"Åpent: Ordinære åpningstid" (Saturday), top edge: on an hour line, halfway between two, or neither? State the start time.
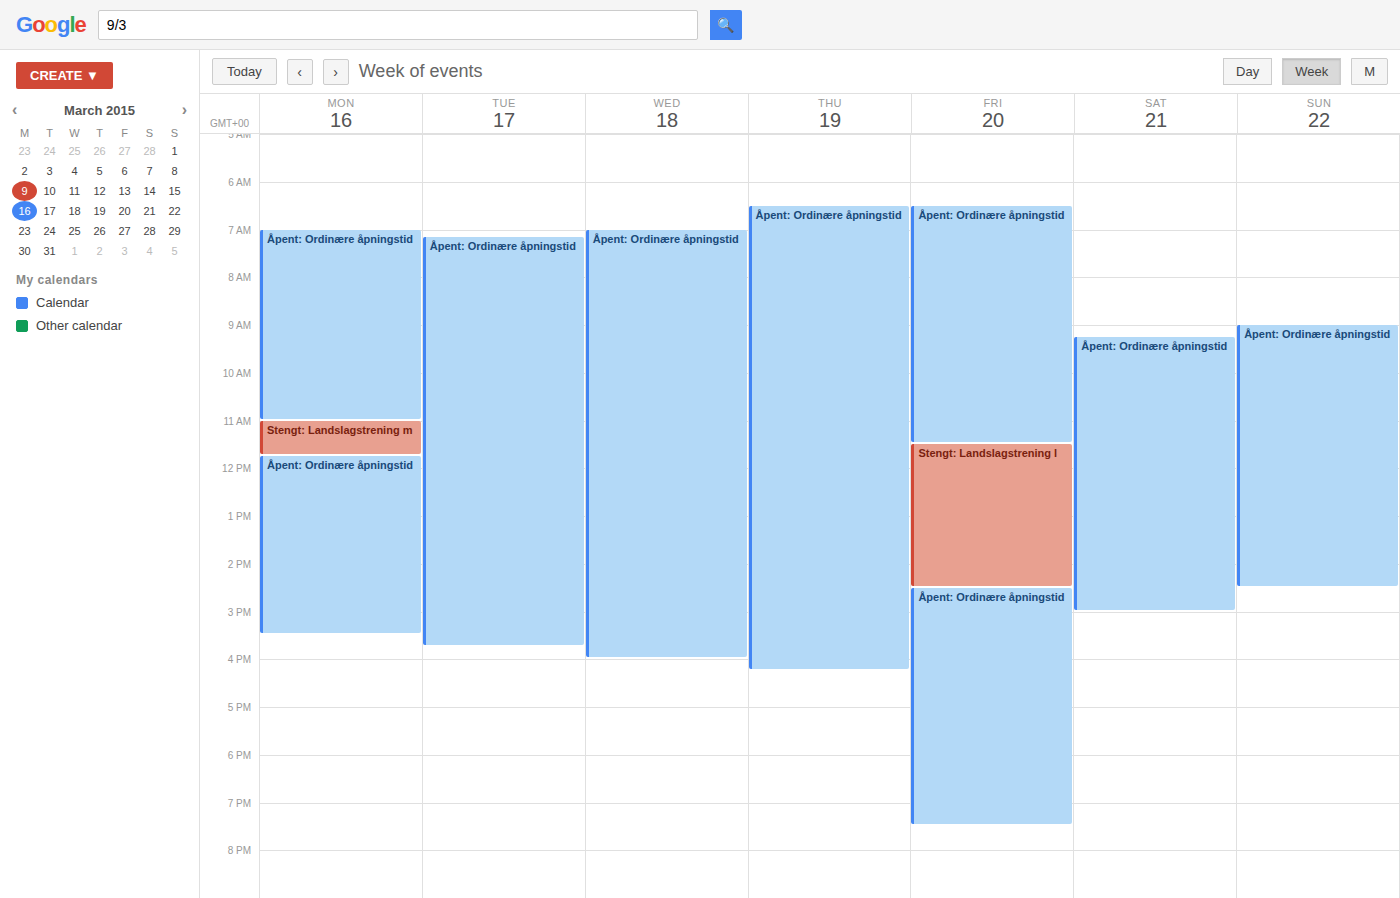
9:15 AM -- neither: a quarter of the way from the 9 AM line to the 10 AM line.